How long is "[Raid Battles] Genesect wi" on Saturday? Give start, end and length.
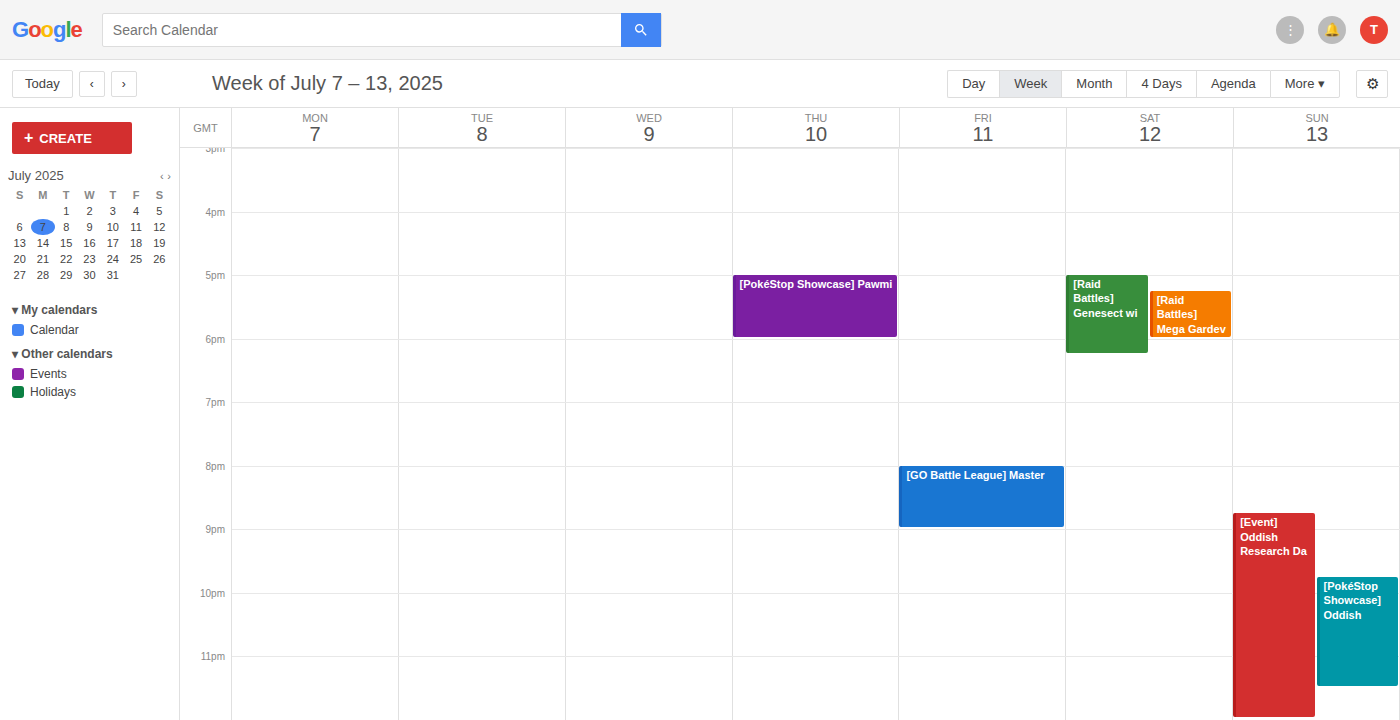
17:00 to 18:15, 1 hour 15 minutes